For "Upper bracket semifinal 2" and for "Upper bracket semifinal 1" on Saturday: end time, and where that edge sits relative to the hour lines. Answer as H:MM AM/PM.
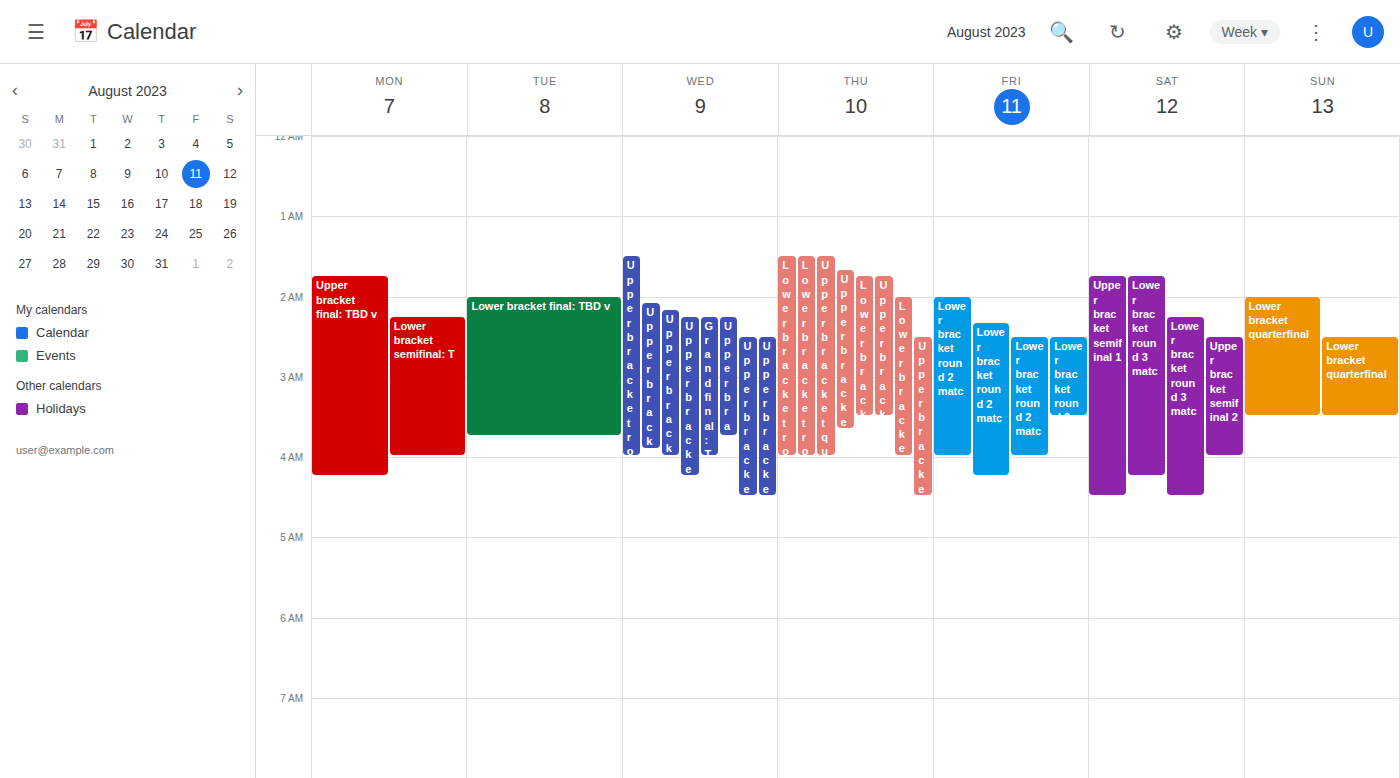
"Upper bracket semifinal 2": 4:00 AM, exactly on the 4 AM line. "Upper bracket semifinal 1": 4:30 AM, halfway between the 4 AM and 5 AM lines.